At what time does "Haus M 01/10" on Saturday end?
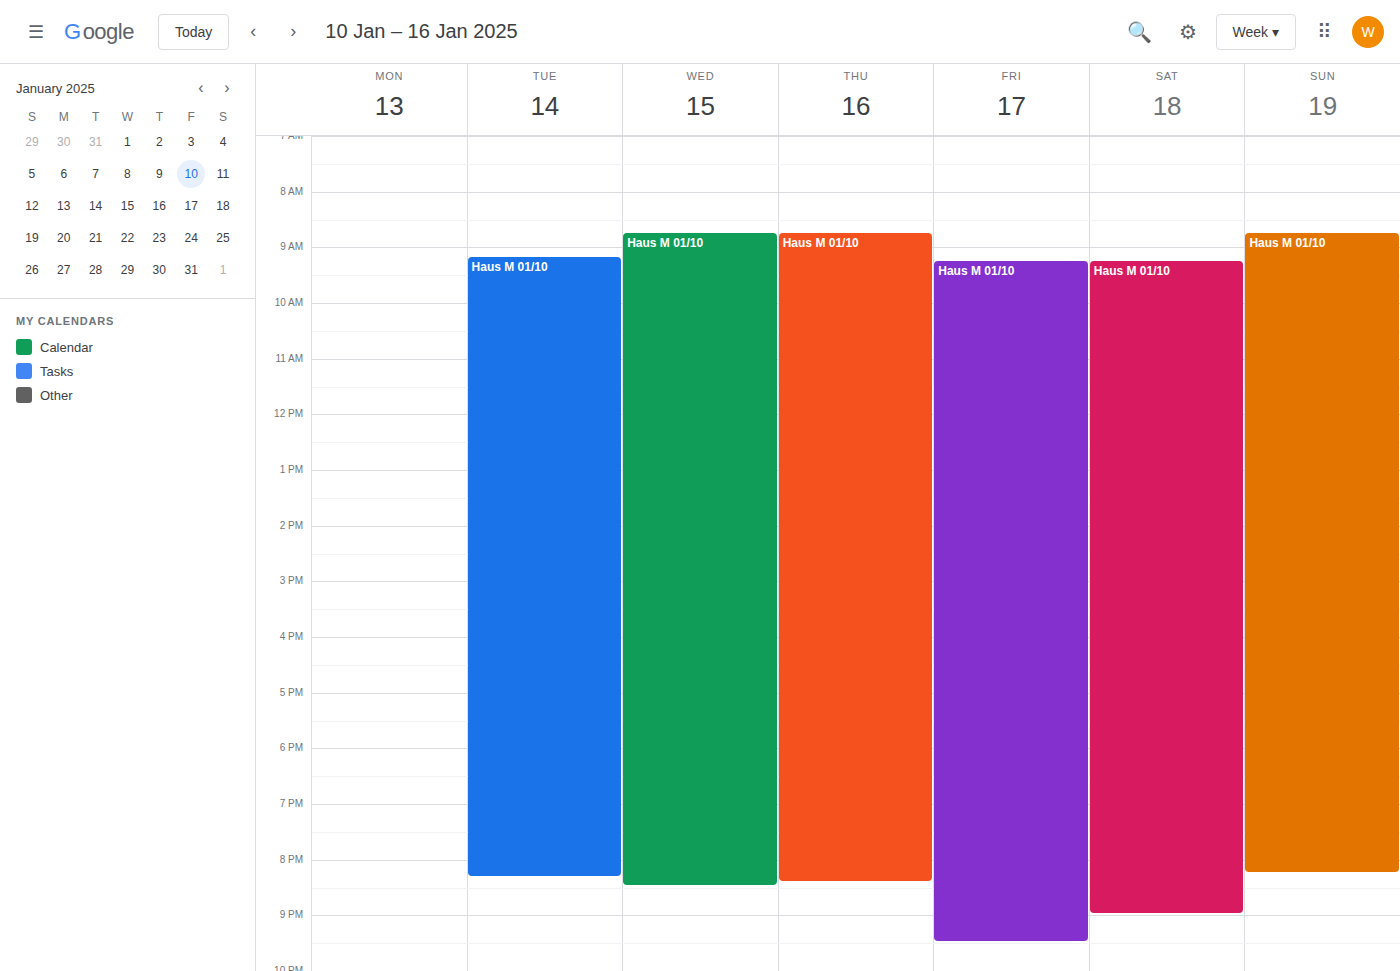
9:00 PM